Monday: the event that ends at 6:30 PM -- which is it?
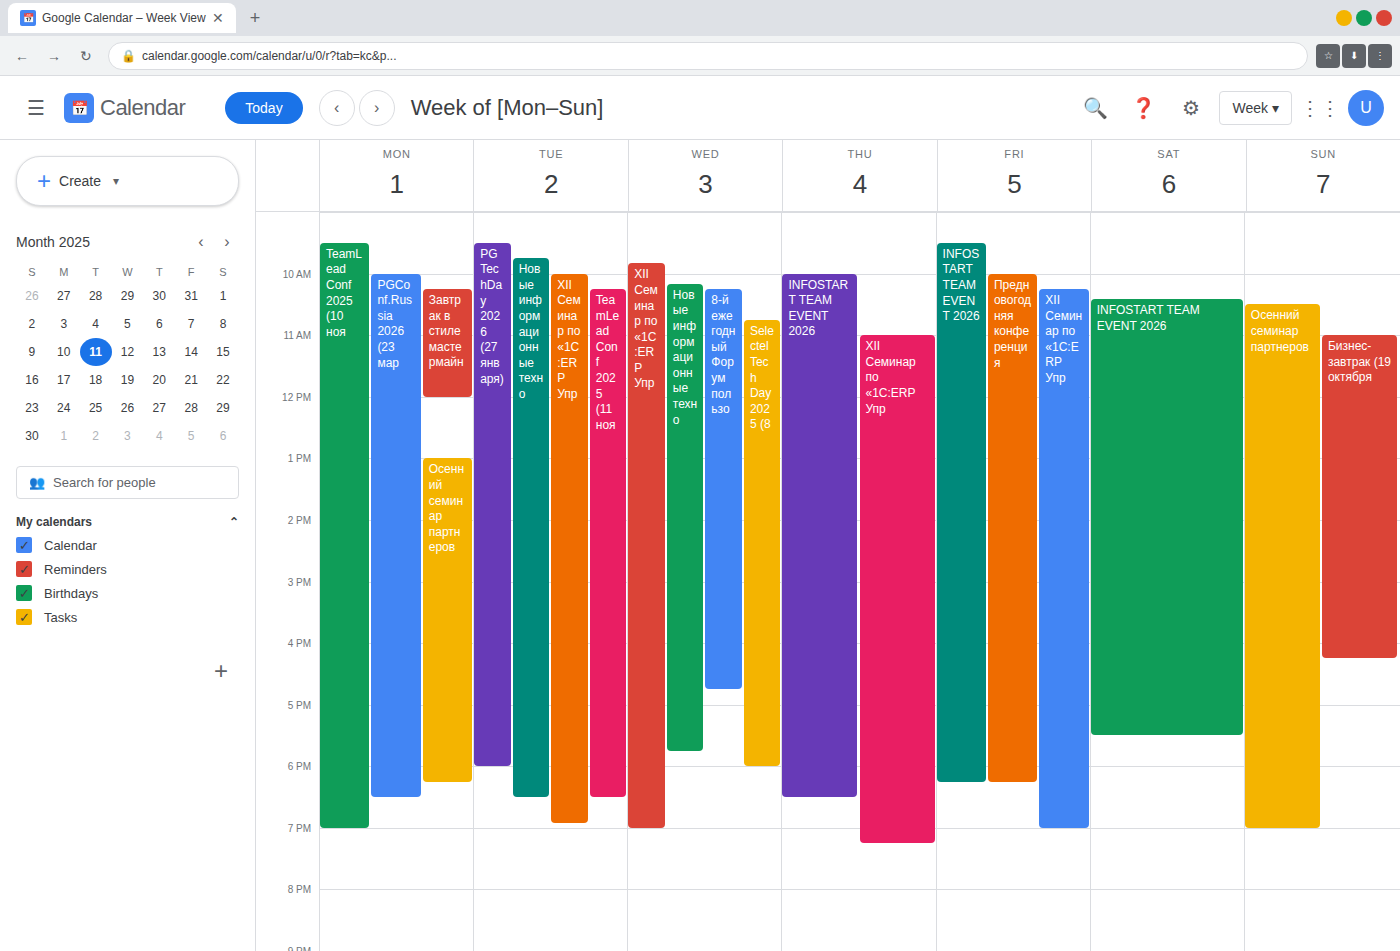
"PGConf.Russia 2026 (23 мар"